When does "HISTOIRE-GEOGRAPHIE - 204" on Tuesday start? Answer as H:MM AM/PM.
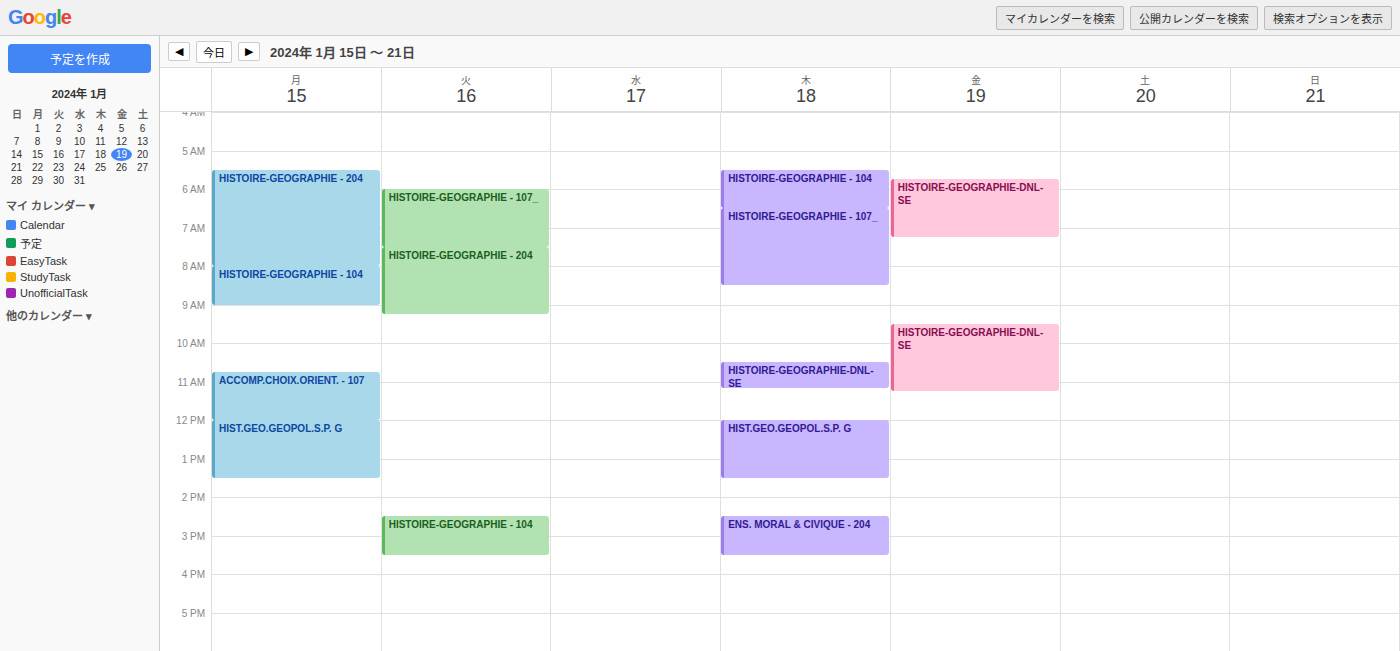
7:30 AM